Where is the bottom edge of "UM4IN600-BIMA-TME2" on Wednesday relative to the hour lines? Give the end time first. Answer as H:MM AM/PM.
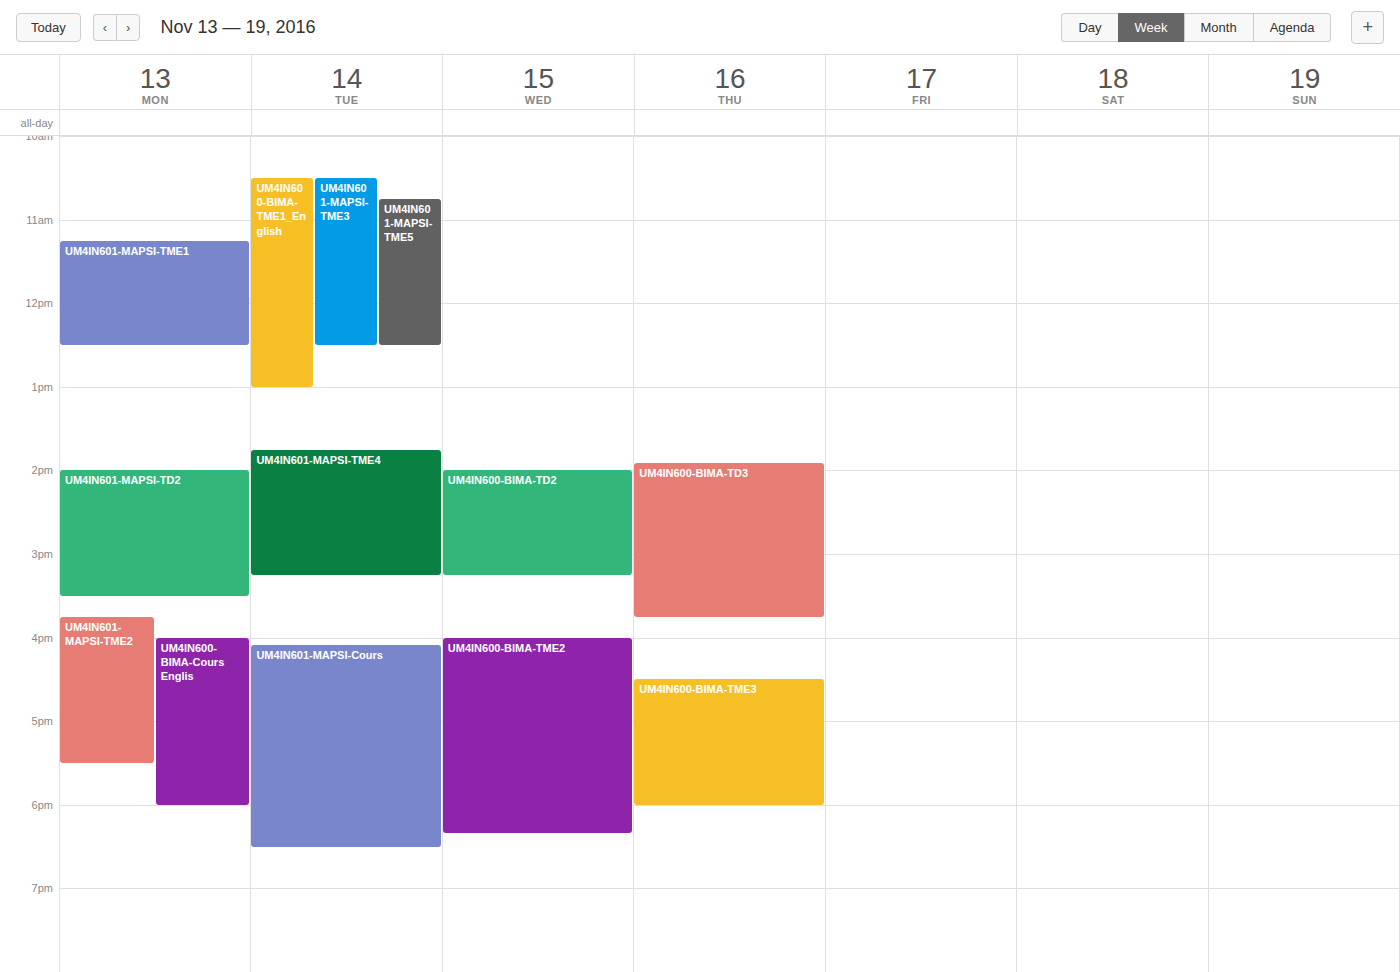
6:20 PM -- neither: 20 minutes below the 6 PM line and 40 minutes above the 7 PM line.